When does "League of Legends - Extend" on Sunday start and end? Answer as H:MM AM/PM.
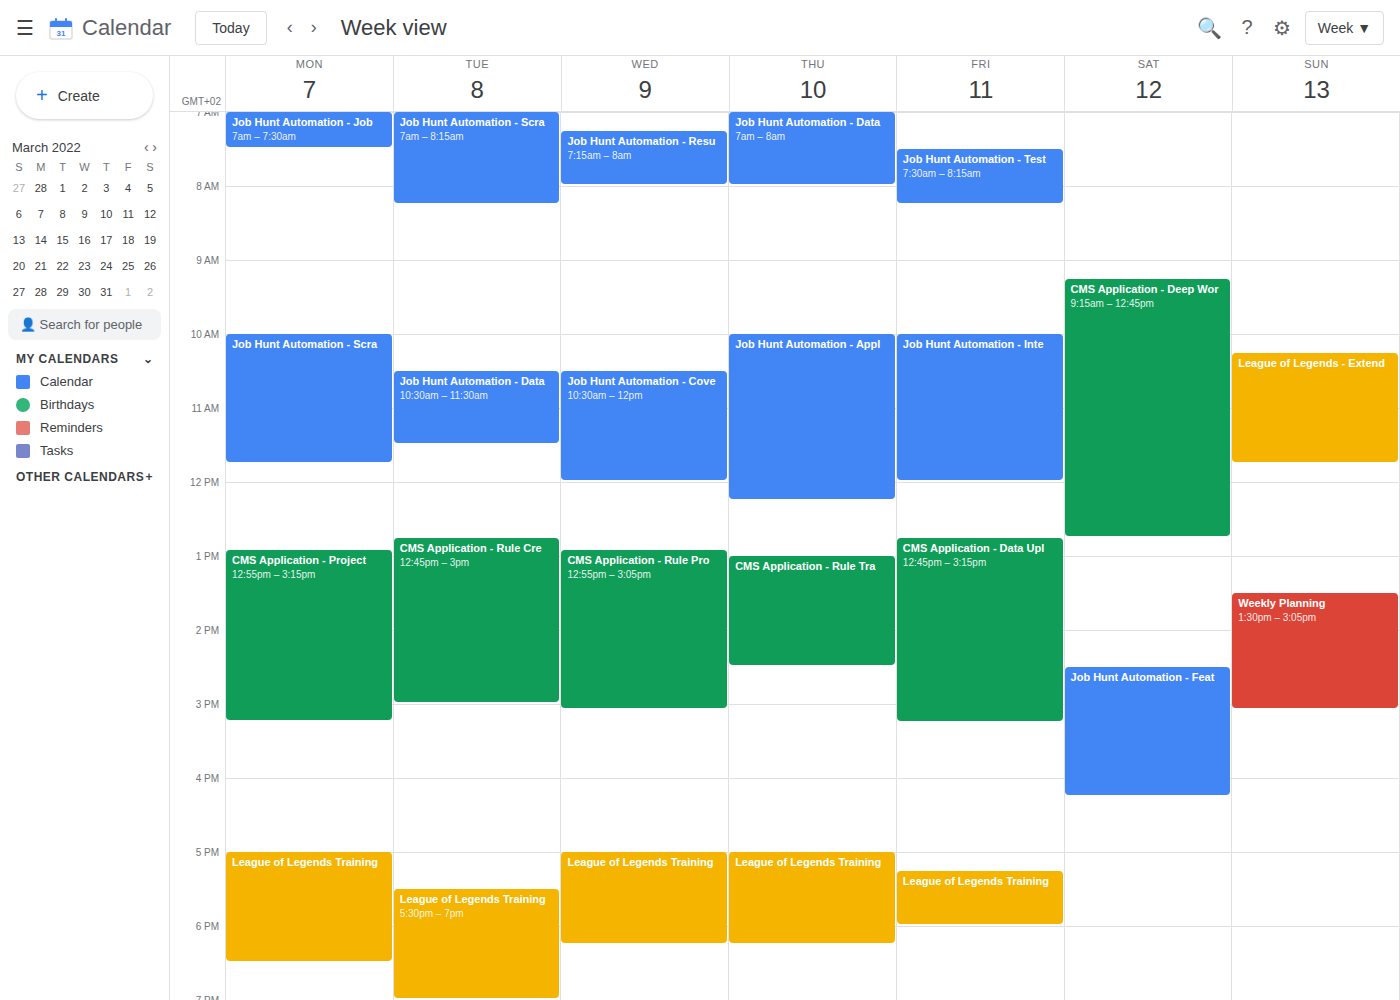
10:15 AM to 11:45 AM